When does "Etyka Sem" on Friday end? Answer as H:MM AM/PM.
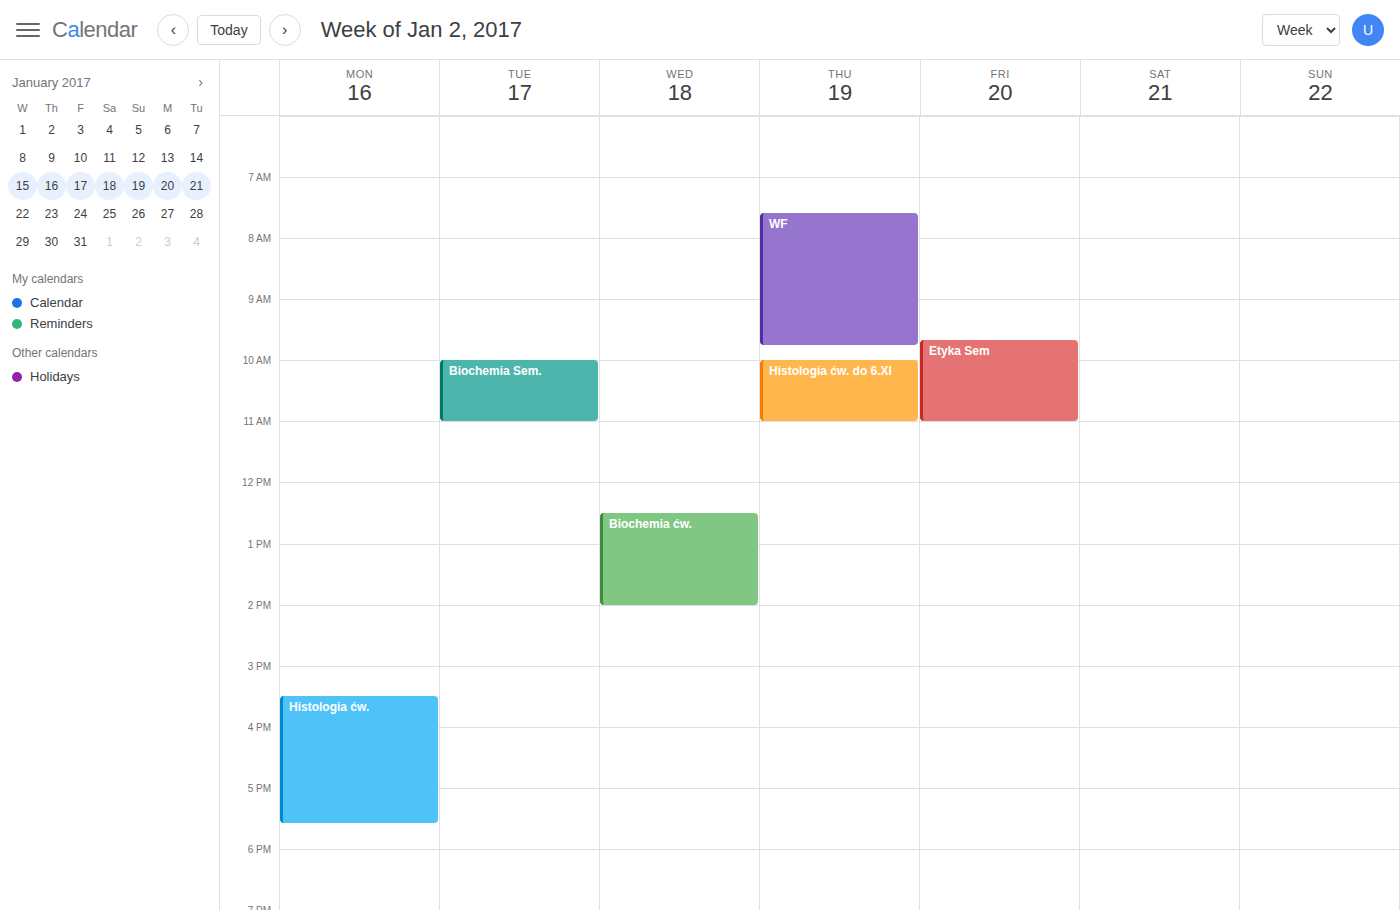
11:00 AM